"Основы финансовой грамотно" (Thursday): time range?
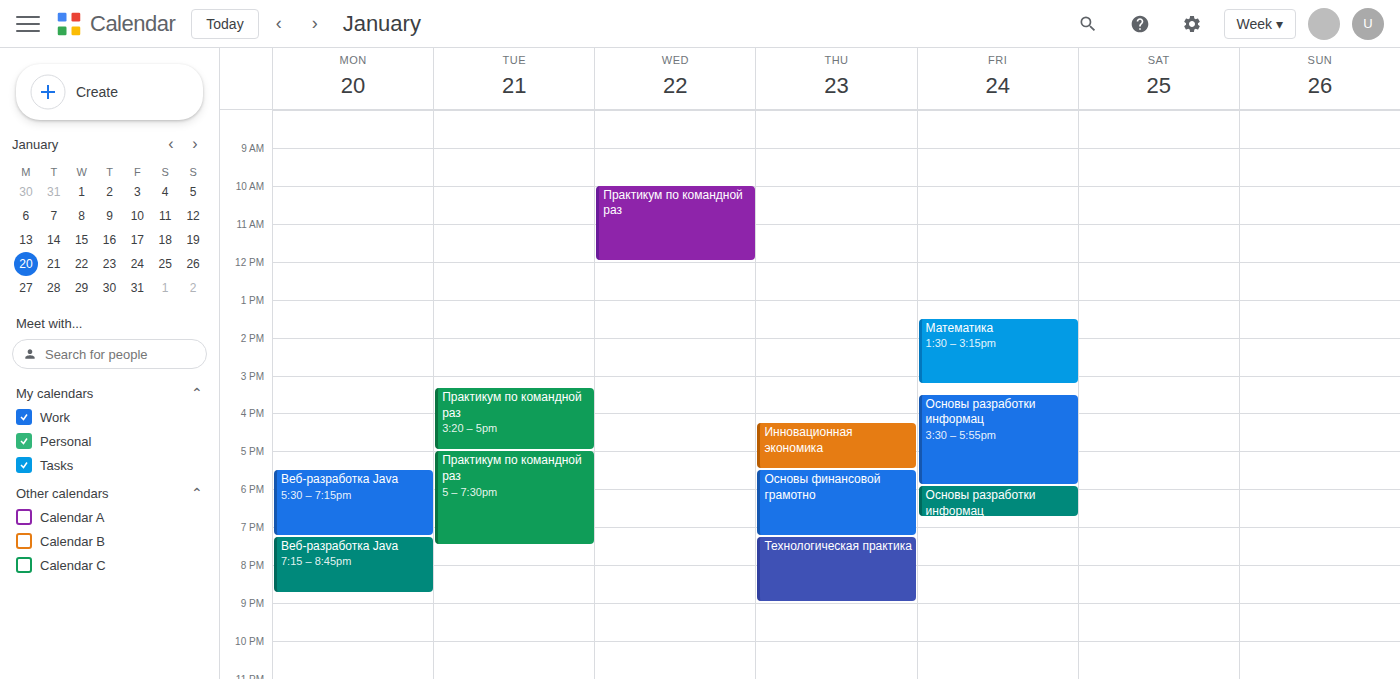
5:30 PM to 7:15 PM